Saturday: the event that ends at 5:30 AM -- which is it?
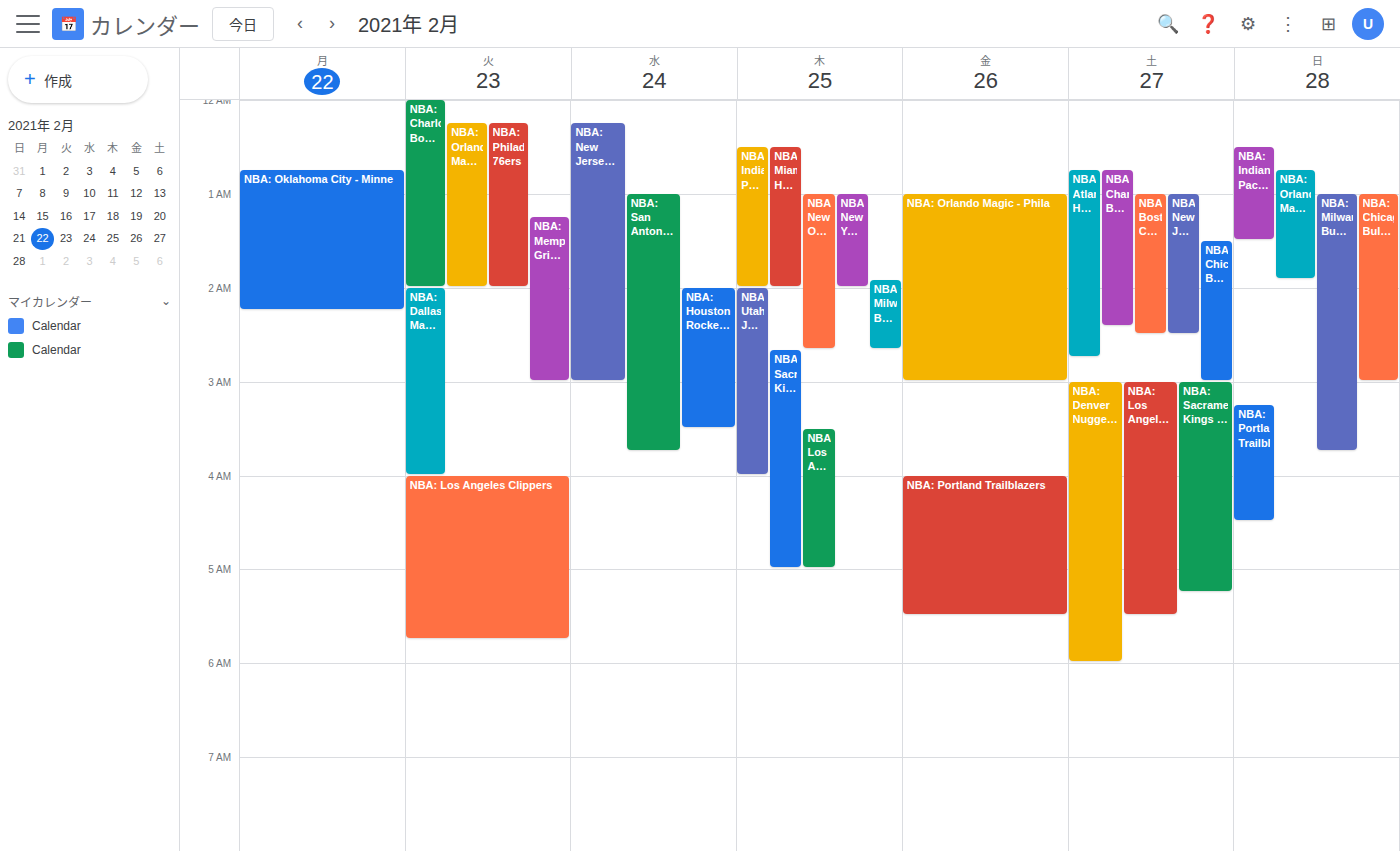
"NBA: Los Angeles Clippers"